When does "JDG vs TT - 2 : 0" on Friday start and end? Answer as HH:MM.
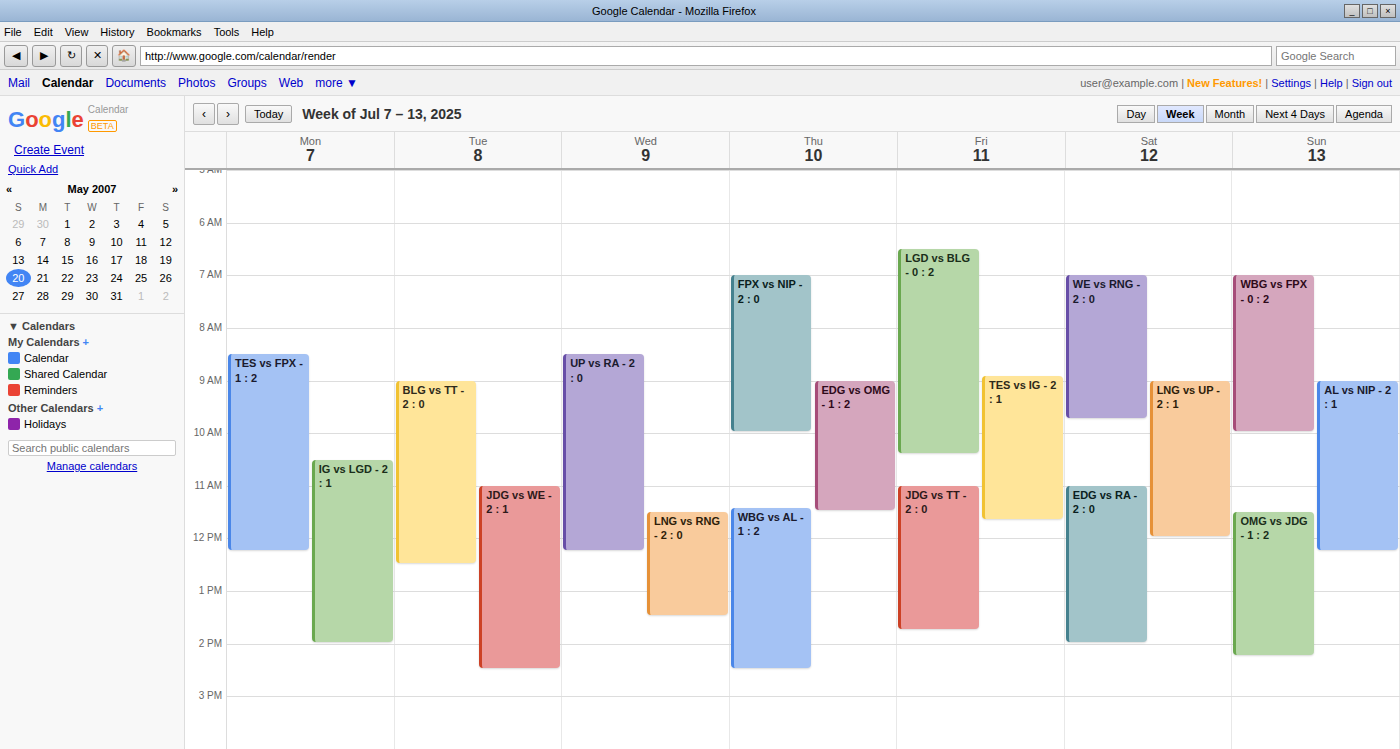
11:00 to 13:45